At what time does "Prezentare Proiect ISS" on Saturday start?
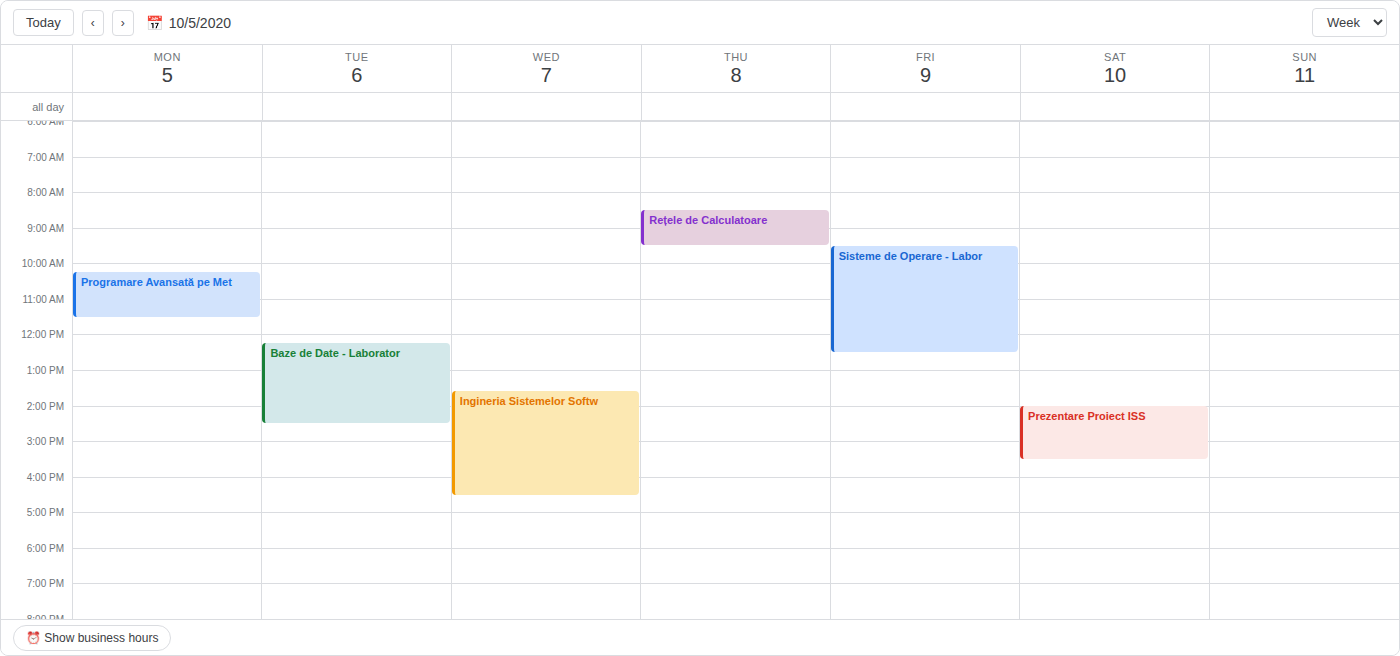
14:00